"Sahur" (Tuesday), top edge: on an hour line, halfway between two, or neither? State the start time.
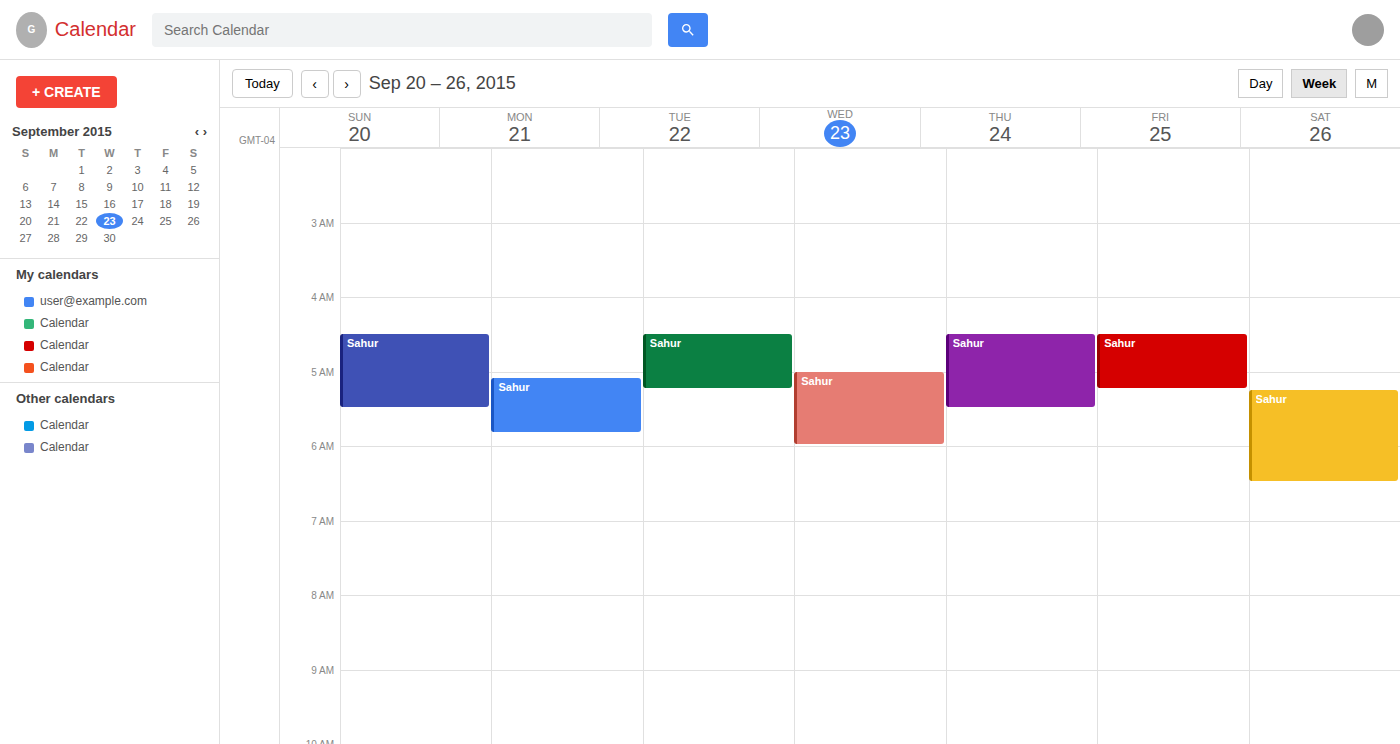
4:30 AM -- halfway between the 4 AM and 5 AM lines.